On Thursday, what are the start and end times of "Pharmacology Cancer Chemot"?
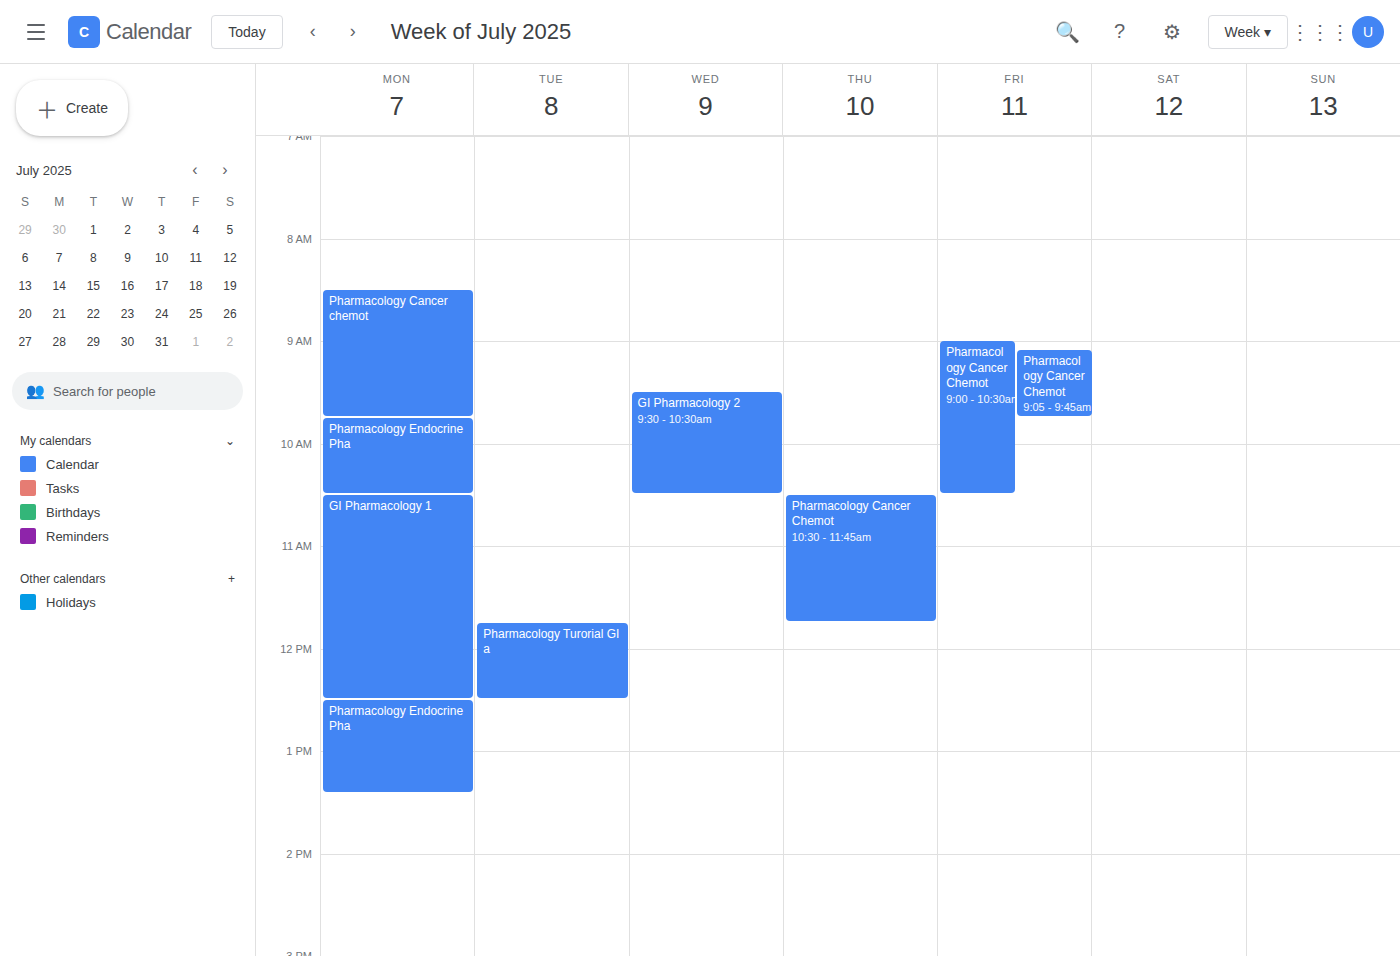
10:30 AM to 11:45 AM